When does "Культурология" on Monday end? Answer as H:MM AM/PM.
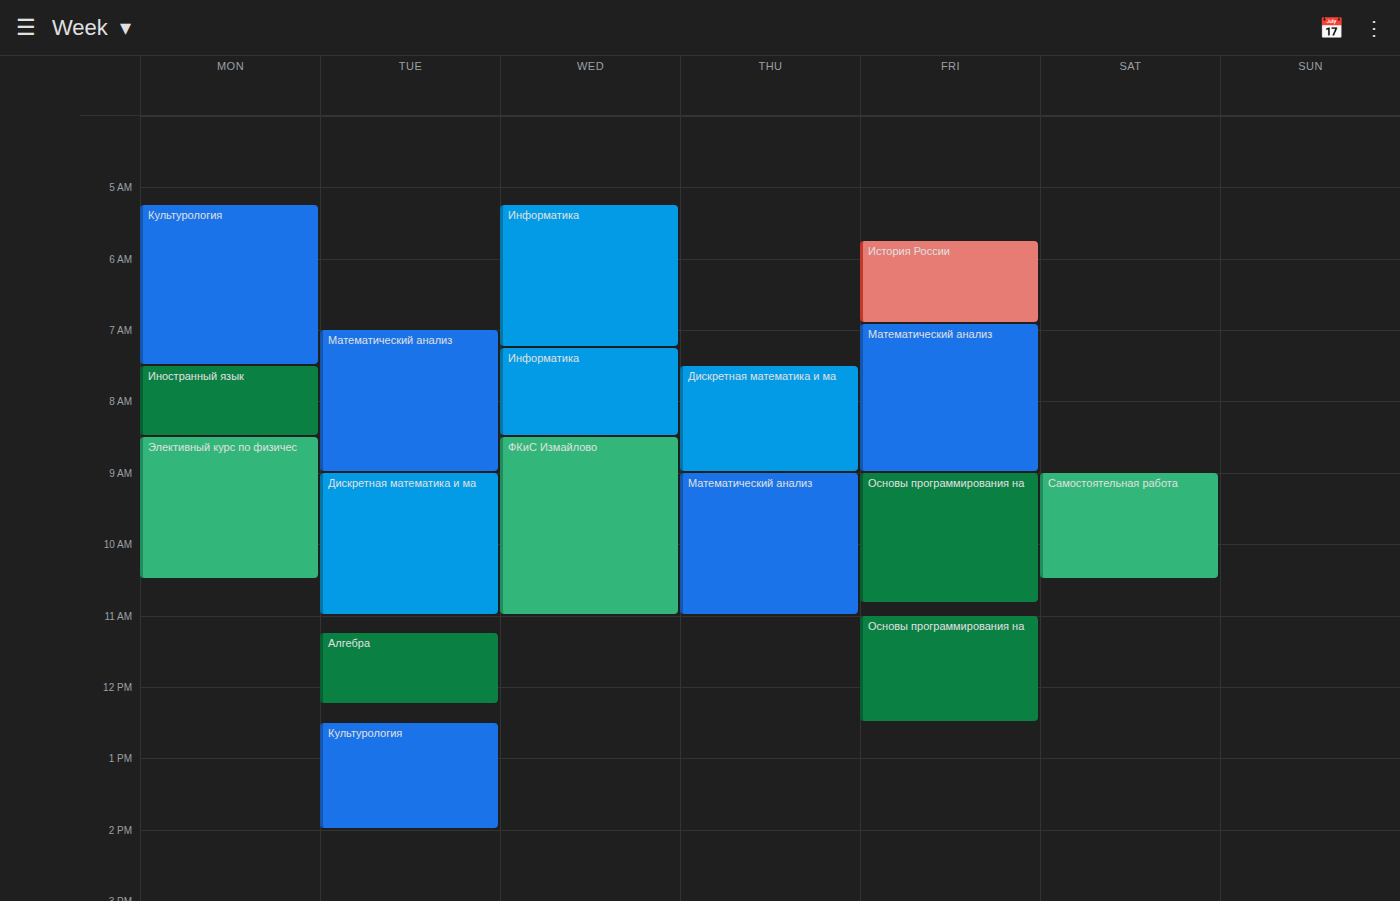
7:30 AM